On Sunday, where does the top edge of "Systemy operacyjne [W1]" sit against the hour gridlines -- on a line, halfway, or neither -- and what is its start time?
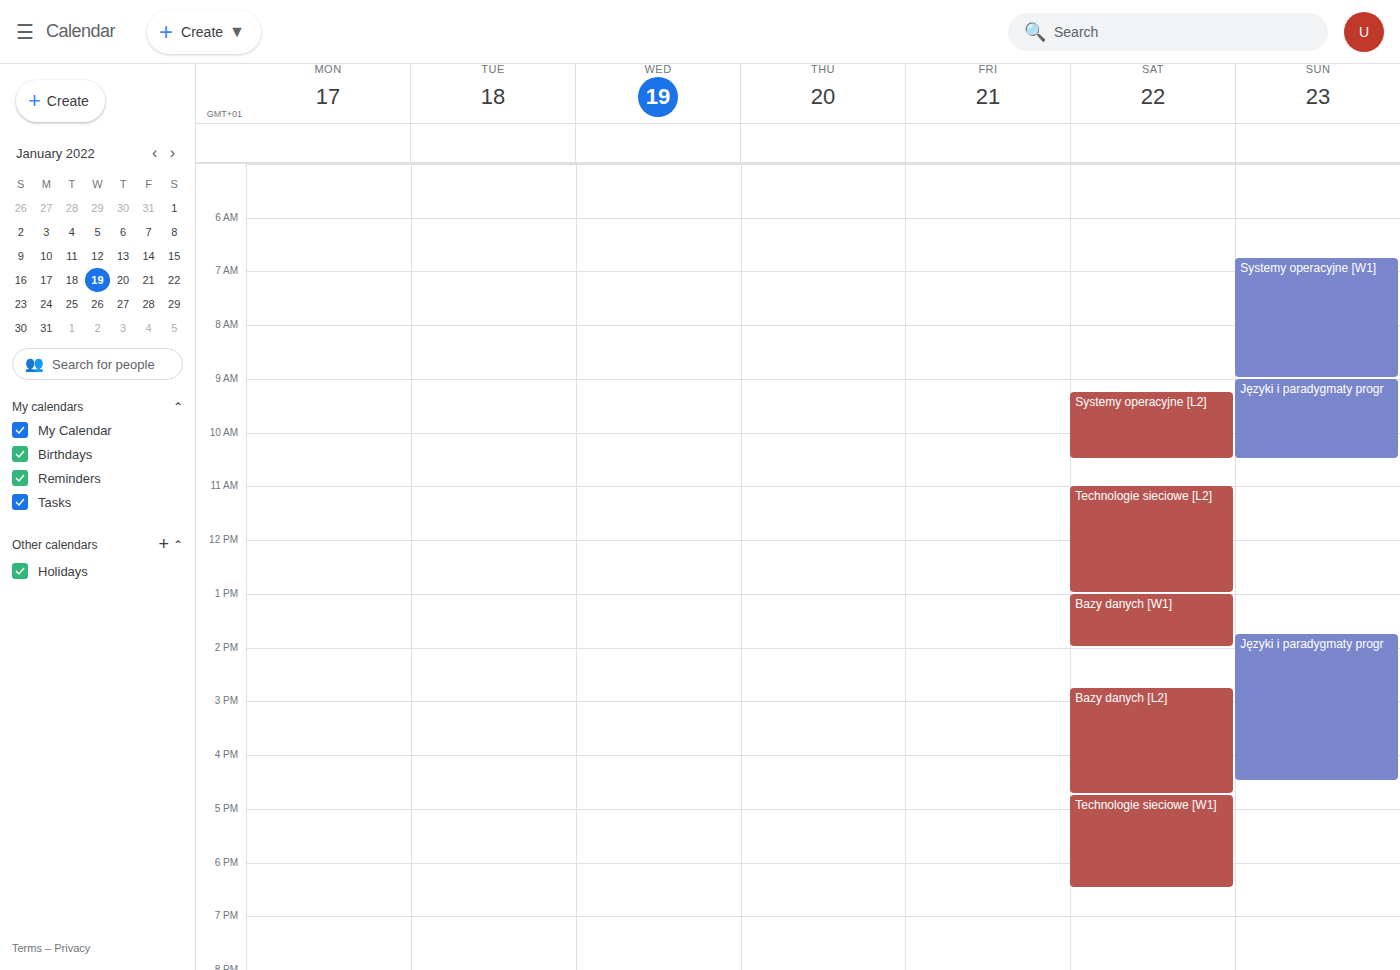
6:45 AM -- neither: three quarters of the way from the 6 AM line to the 7 AM line.